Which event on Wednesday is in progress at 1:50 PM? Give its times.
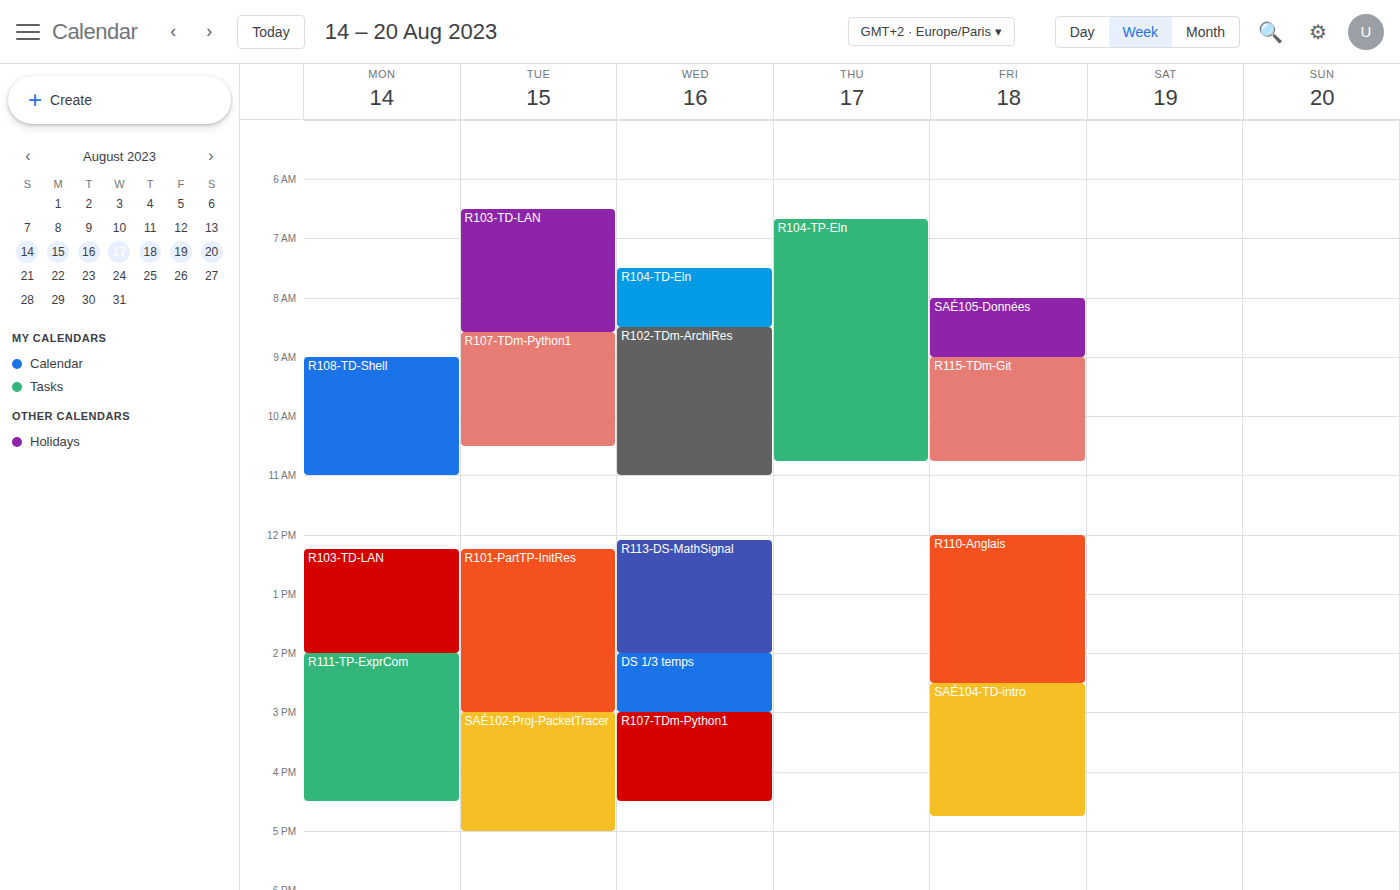
"R113-DS-MathSignal", 12:05 PM to 2:00 PM